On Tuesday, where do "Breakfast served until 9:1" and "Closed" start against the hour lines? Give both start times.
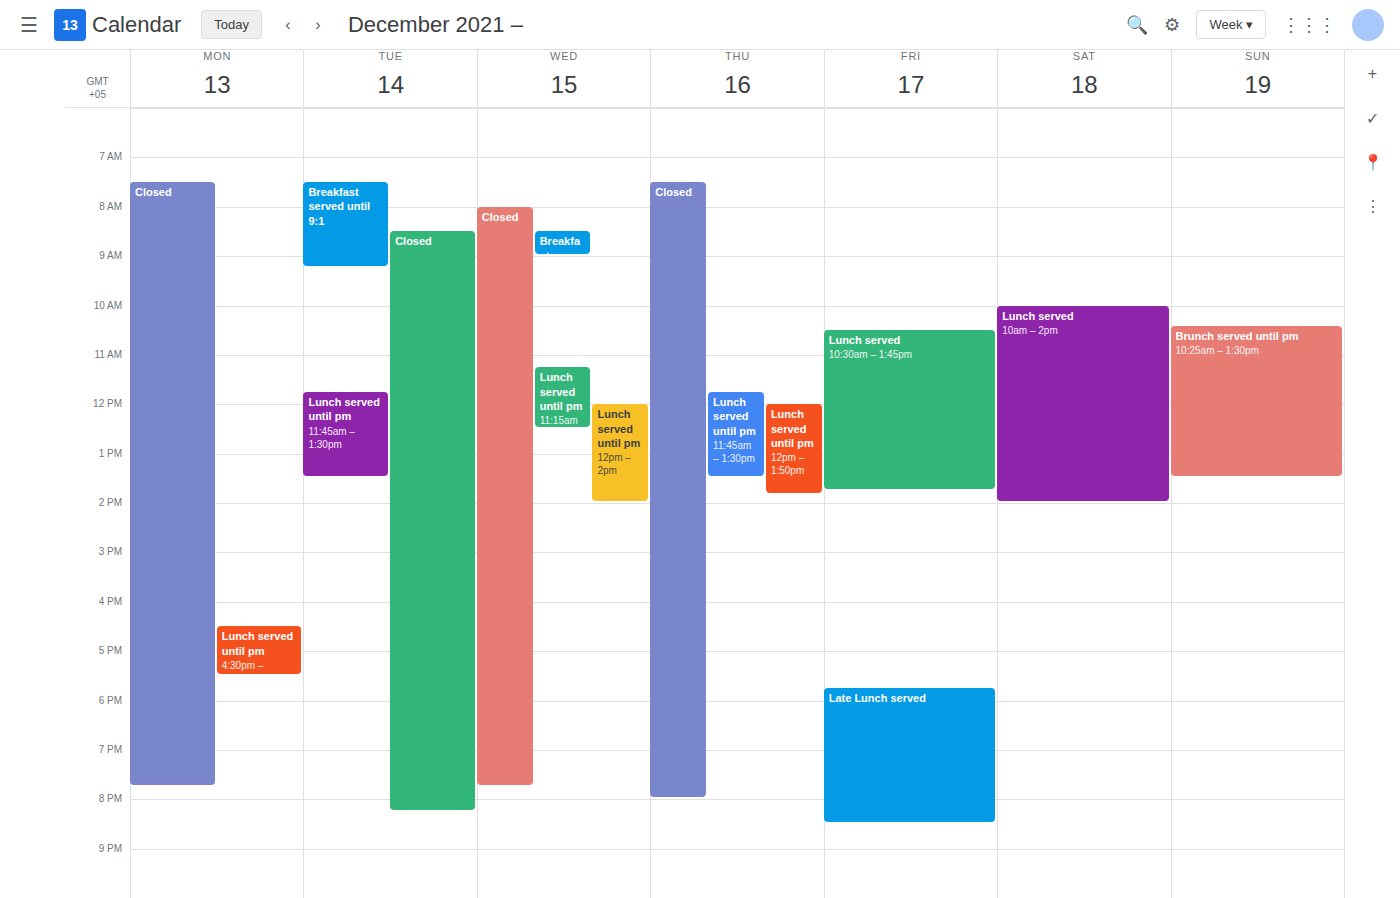
"Breakfast served until 9:1": 7:30 AM, halfway between the 7 AM and 8 AM lines. "Closed": 8:30 AM, halfway between the 8 AM and 9 AM lines.